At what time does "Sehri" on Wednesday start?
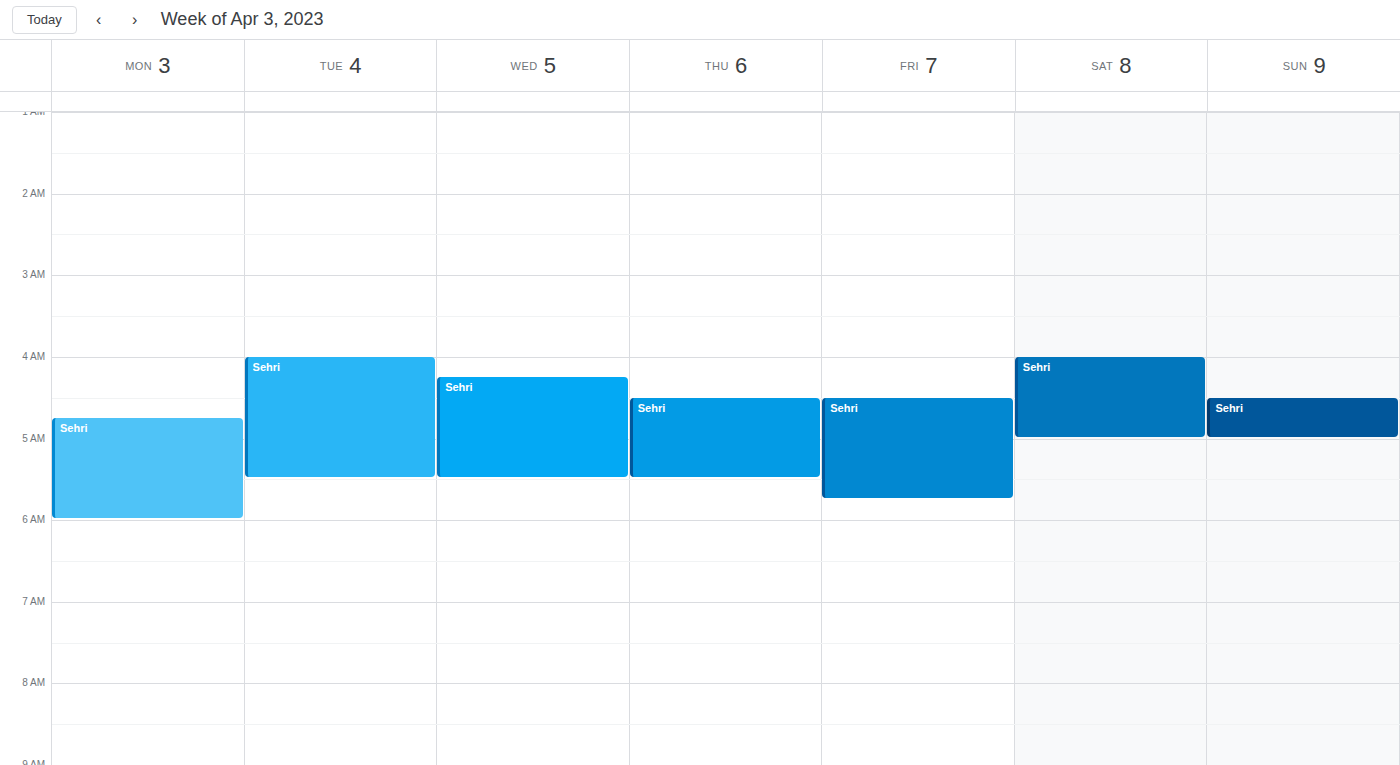
4:15 AM